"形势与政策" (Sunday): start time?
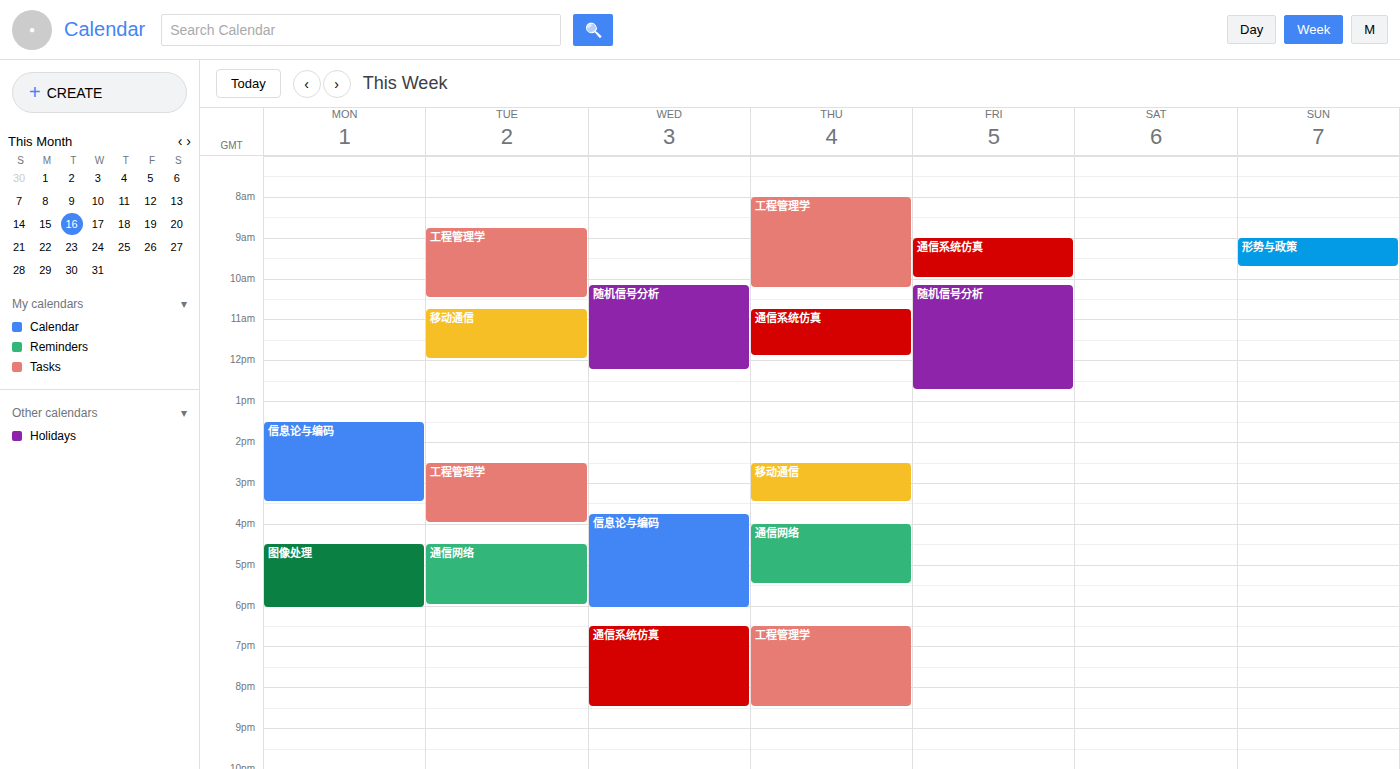
9:00 AM